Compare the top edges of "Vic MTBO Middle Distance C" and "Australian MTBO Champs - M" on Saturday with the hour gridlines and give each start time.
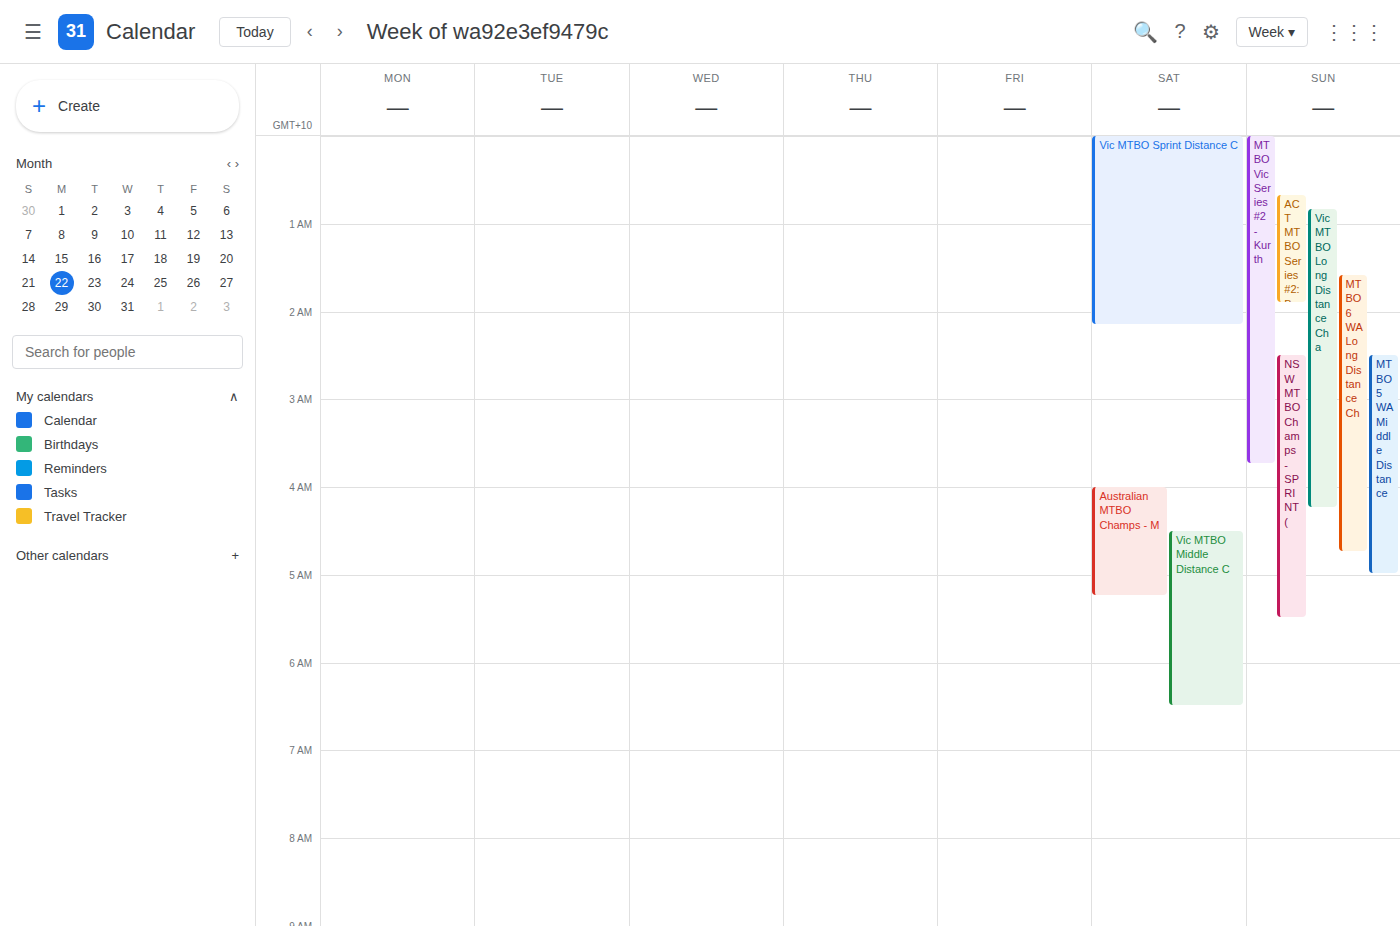
"Vic MTBO Middle Distance C": 04:30, halfway between the 04:00 and 05:00 lines. "Australian MTBO Champs - M": 04:00, exactly on the 04:00 line.